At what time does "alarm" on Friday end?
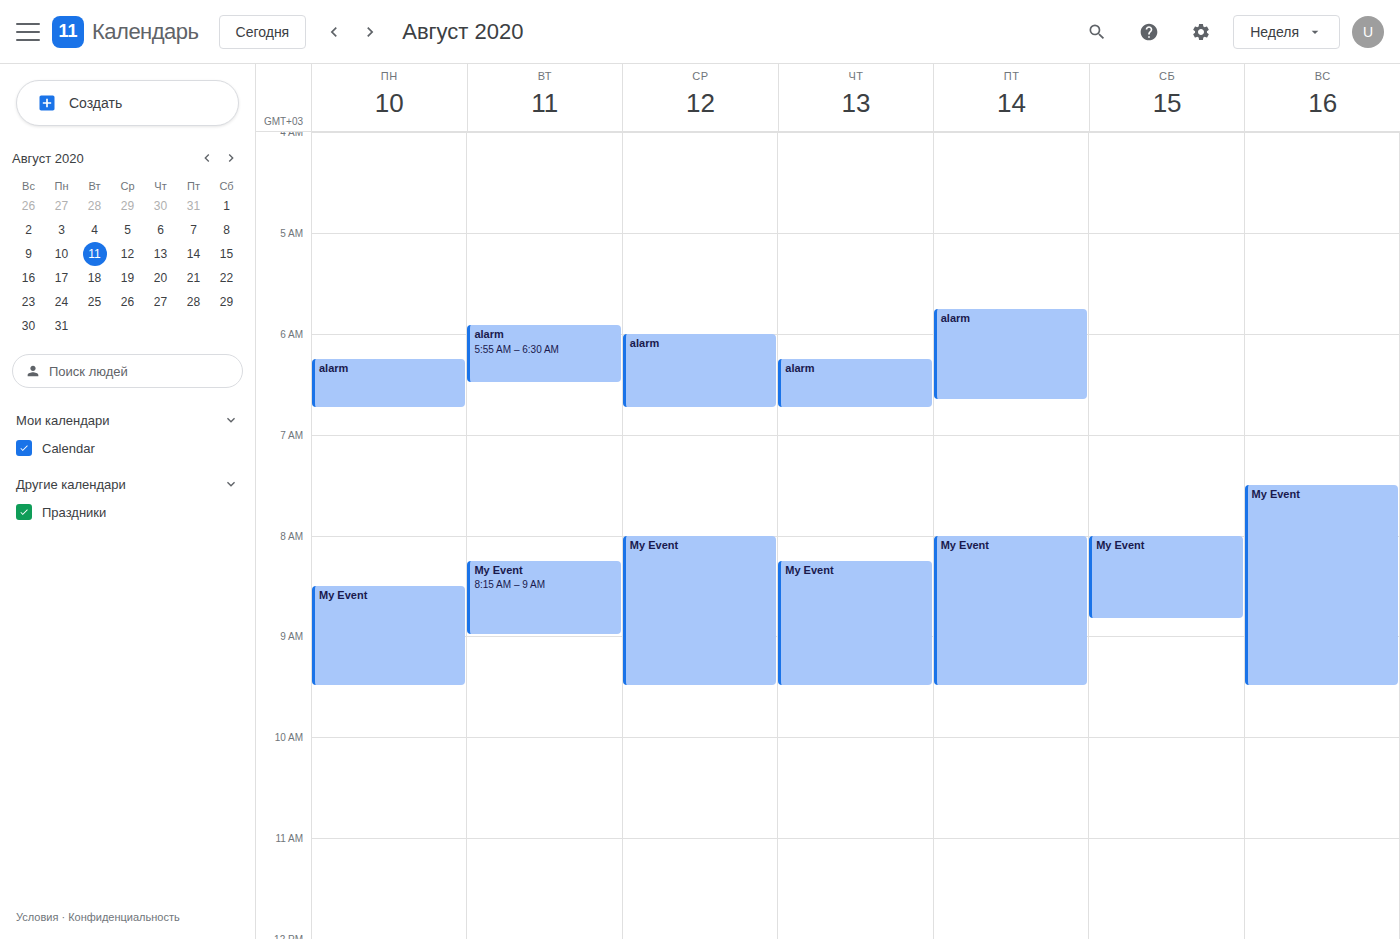
6:40 AM